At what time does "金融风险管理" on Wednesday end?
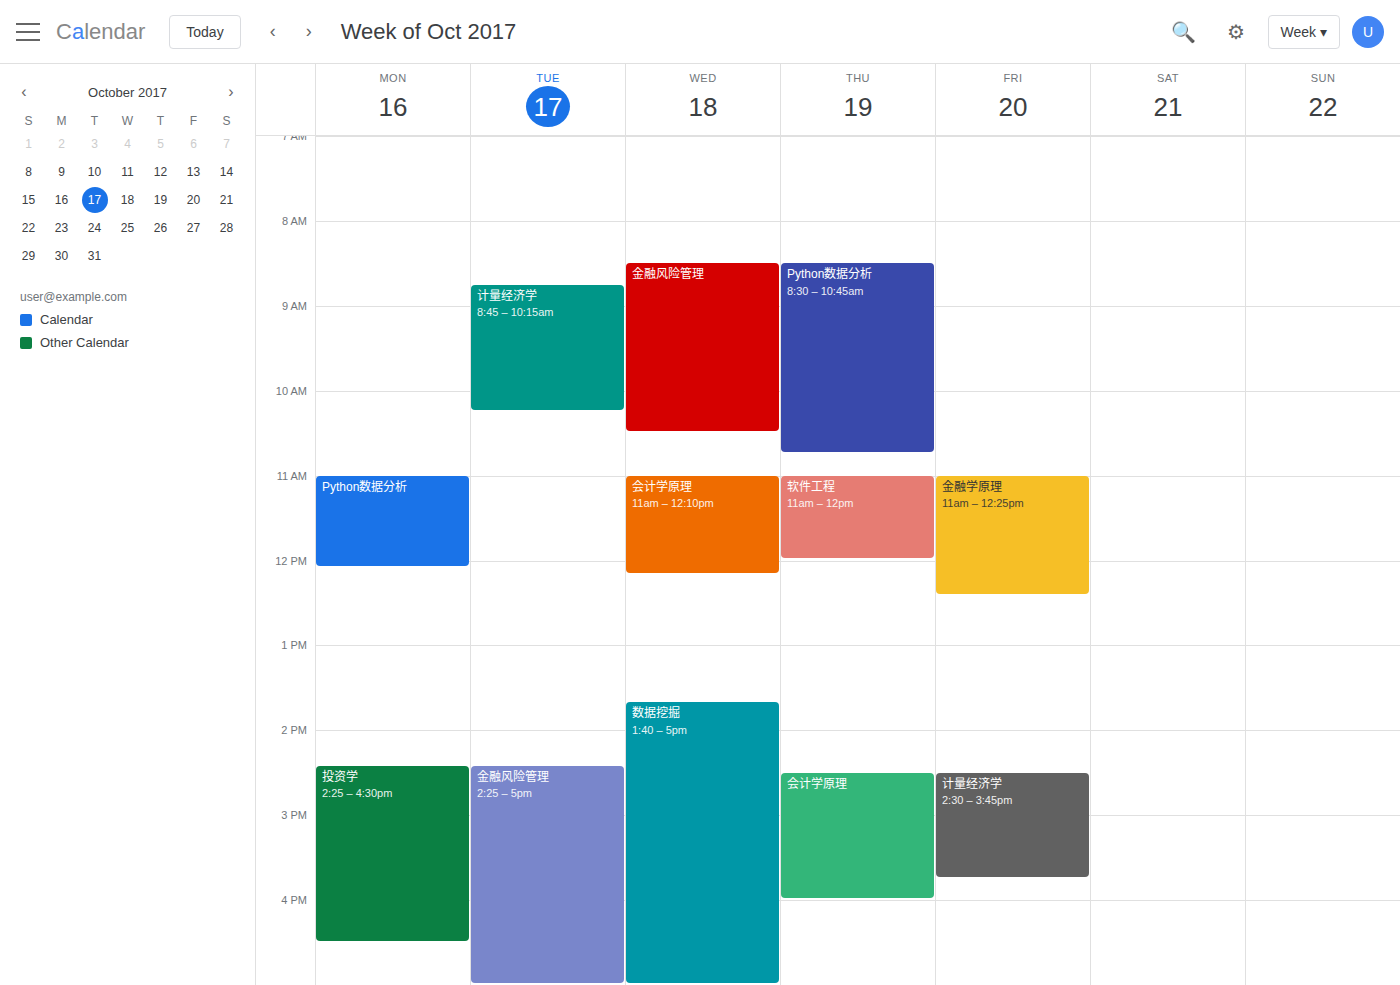
10:30 AM